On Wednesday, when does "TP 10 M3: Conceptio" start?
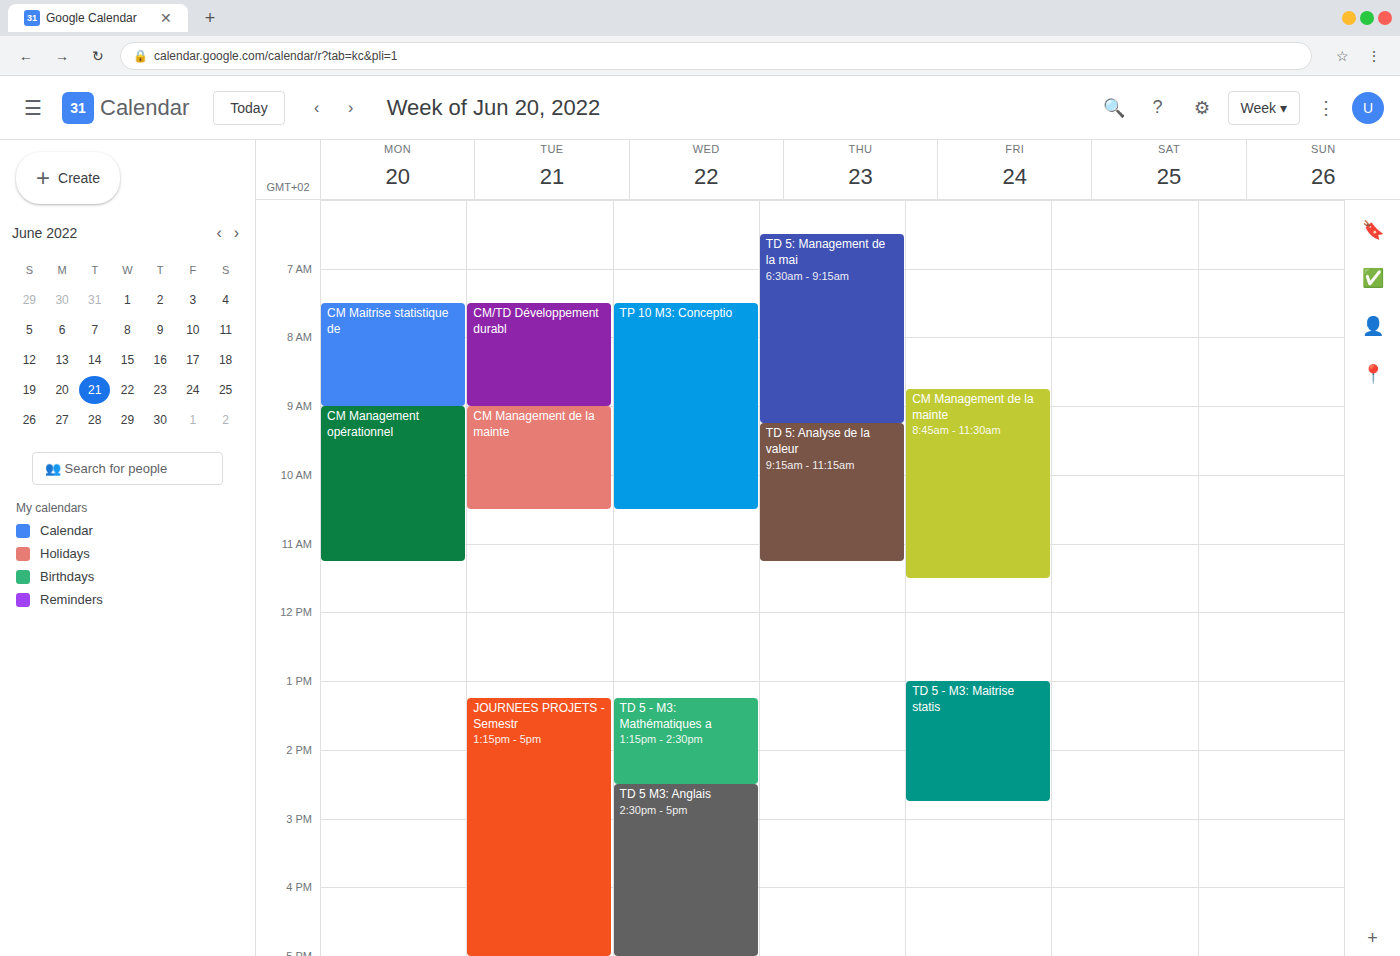
7:30 AM